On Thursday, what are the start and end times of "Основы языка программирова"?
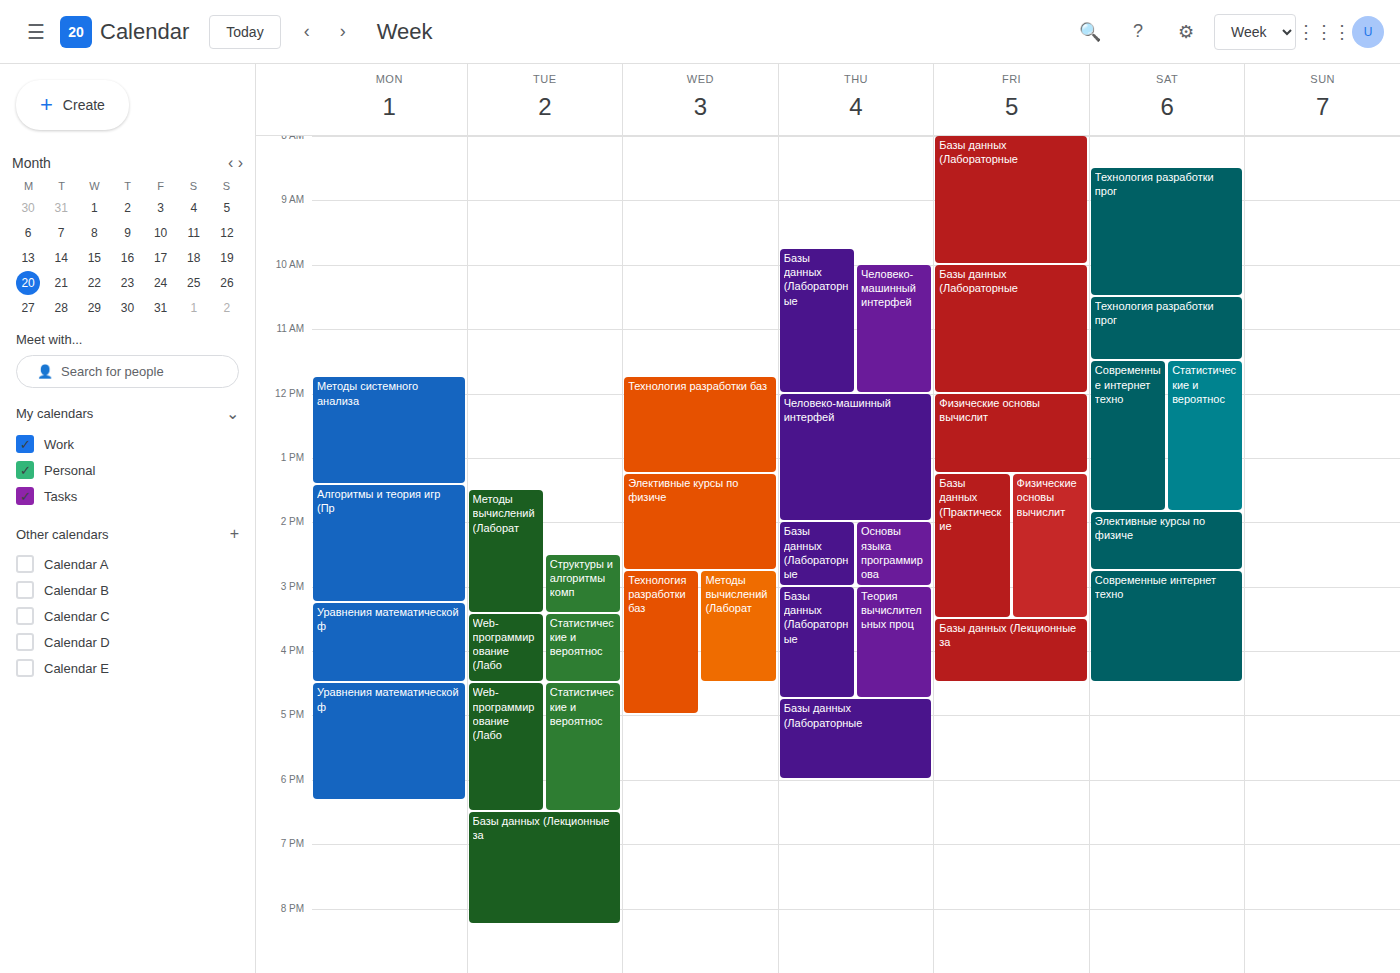
14:00 to 15:00